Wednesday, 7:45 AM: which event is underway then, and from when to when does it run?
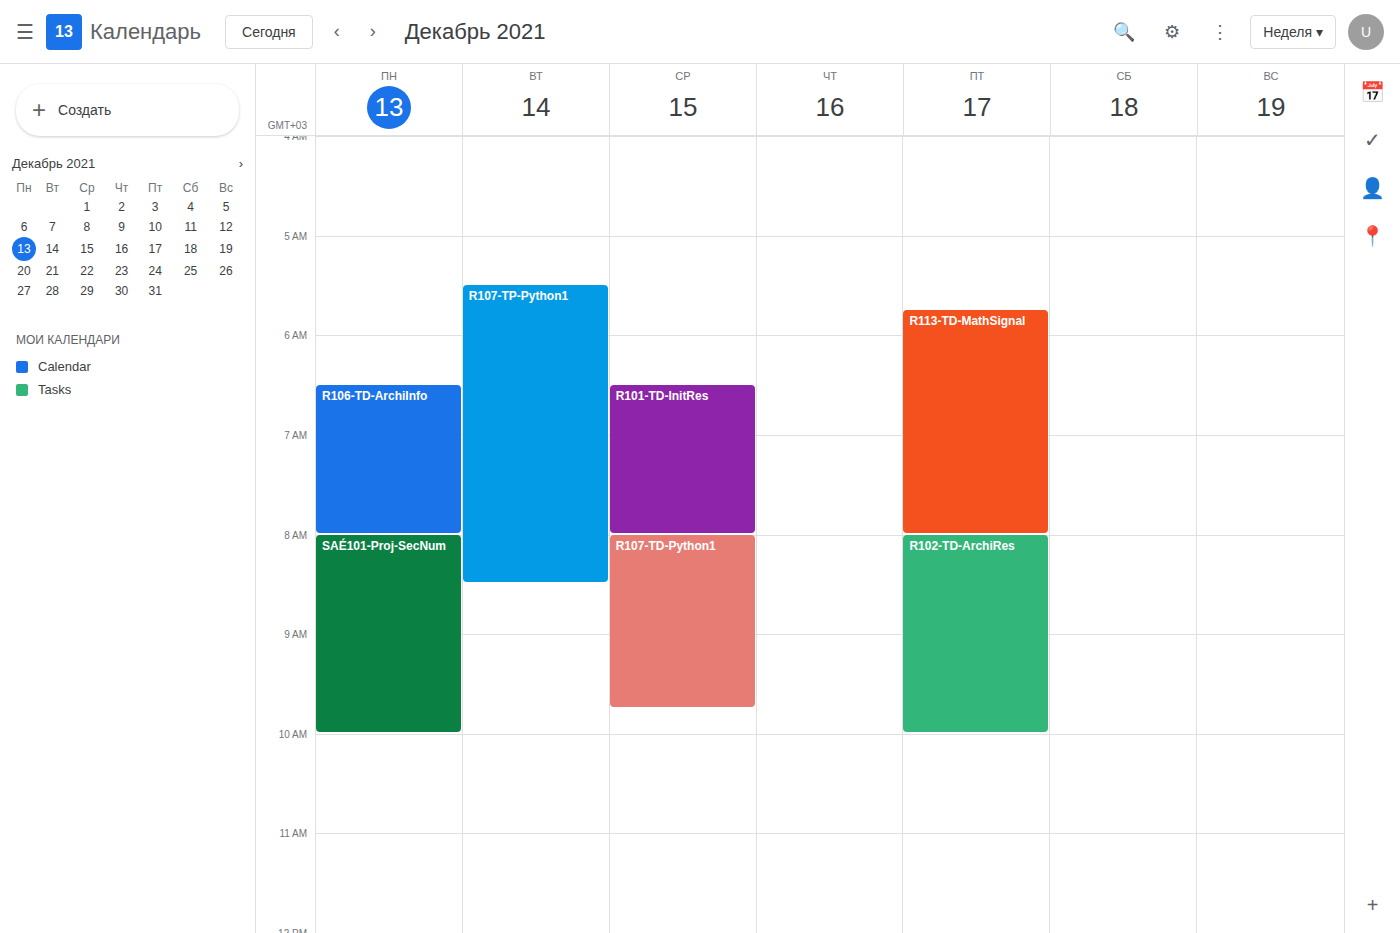
"R101-TD-InitRes", 6:30 AM to 8:00 AM